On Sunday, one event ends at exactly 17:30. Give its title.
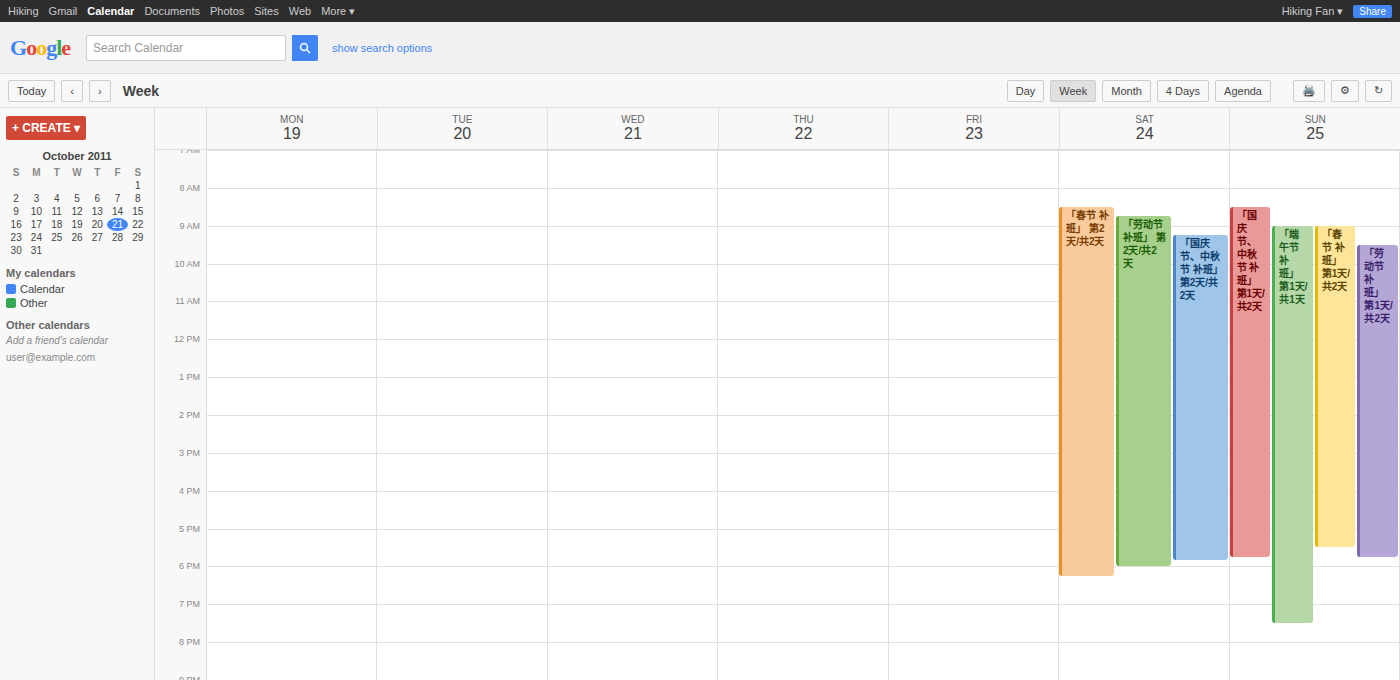
"「春节 补班」 第1天/共2天"